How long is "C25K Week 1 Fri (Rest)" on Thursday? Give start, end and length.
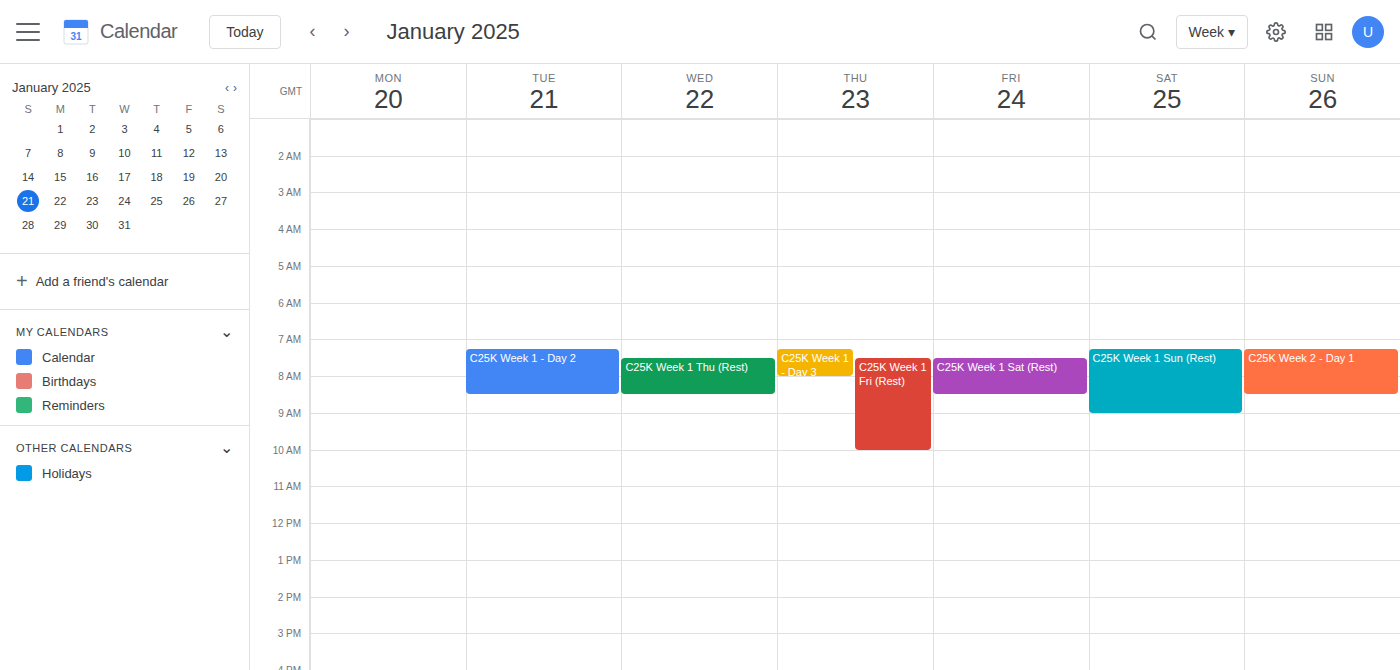
7:30 AM to 10:00 AM, 2 hours 30 minutes